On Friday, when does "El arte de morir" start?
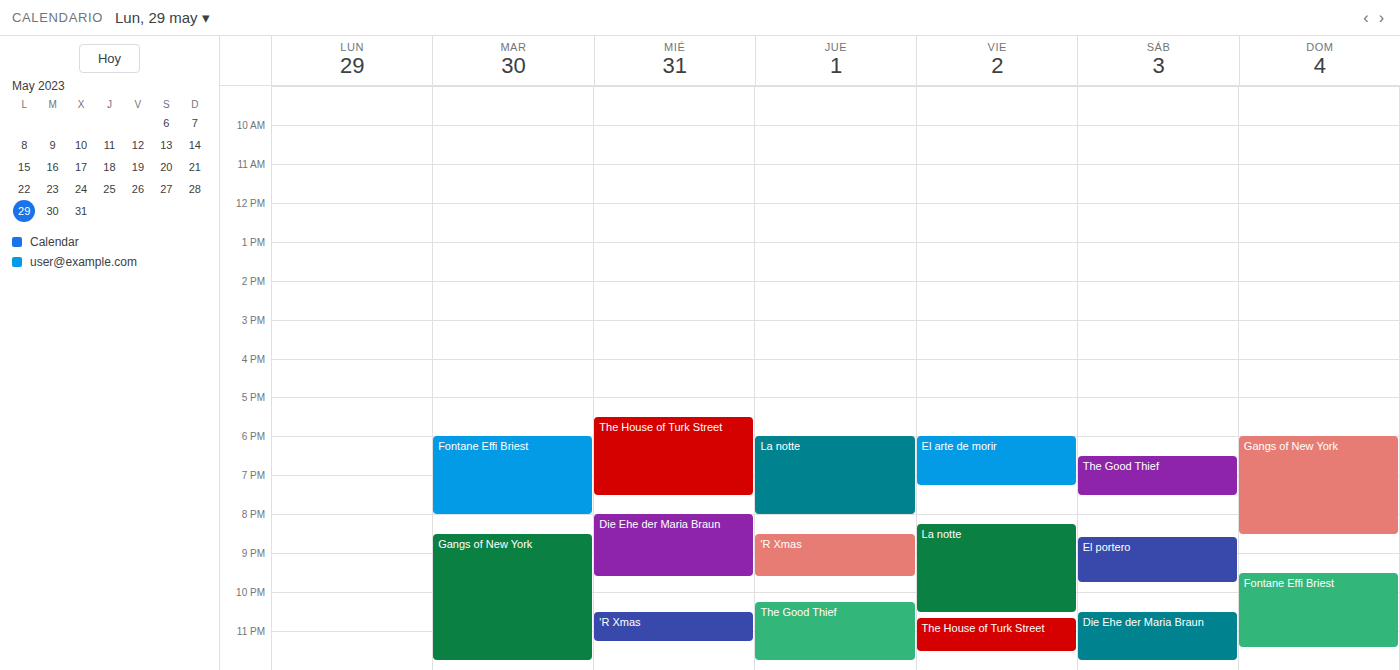
6:00 PM